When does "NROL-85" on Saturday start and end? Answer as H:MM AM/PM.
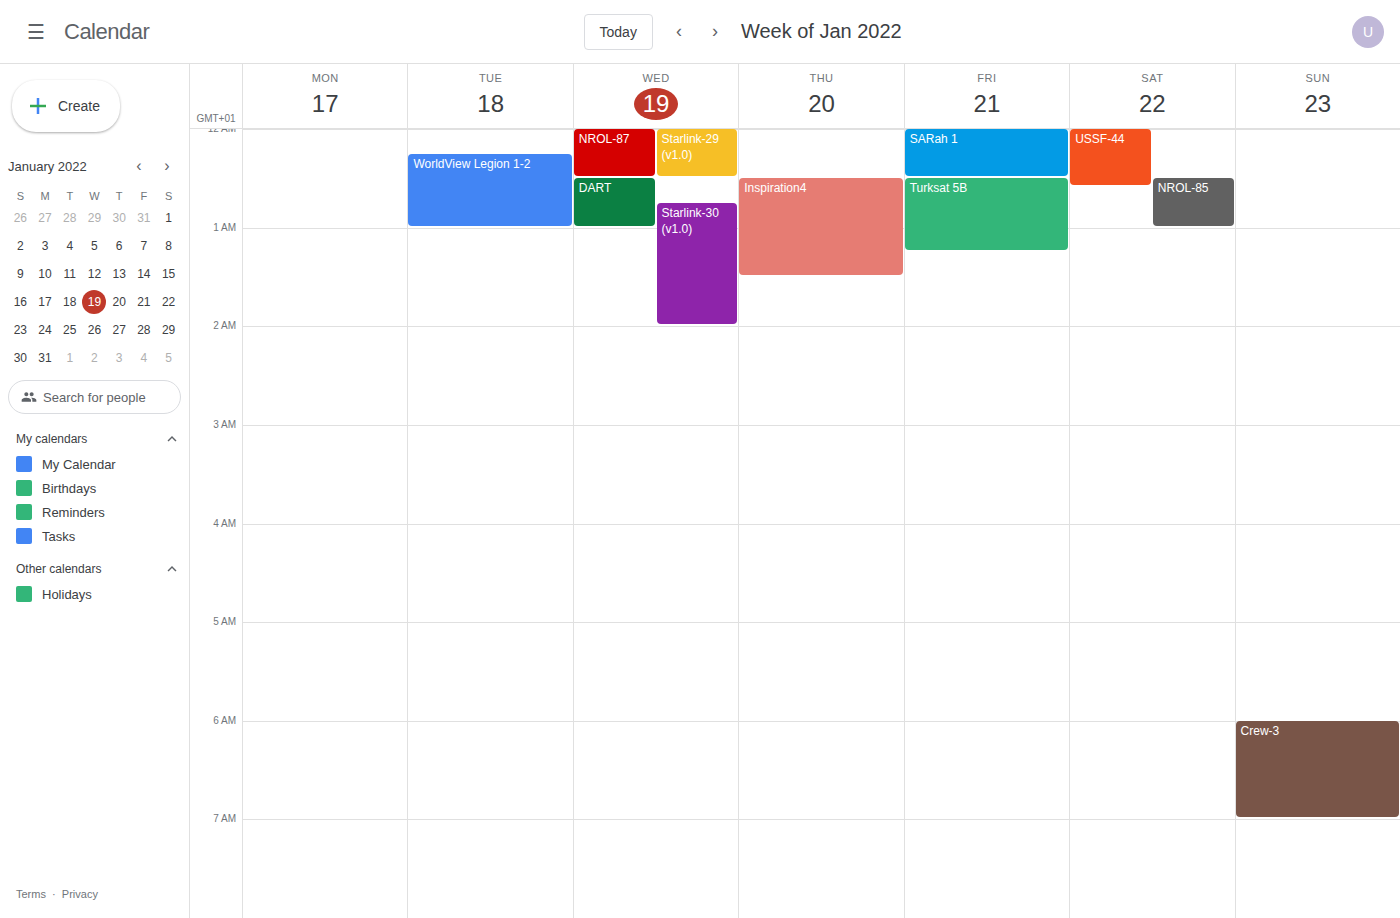
12:30 AM to 1:00 AM